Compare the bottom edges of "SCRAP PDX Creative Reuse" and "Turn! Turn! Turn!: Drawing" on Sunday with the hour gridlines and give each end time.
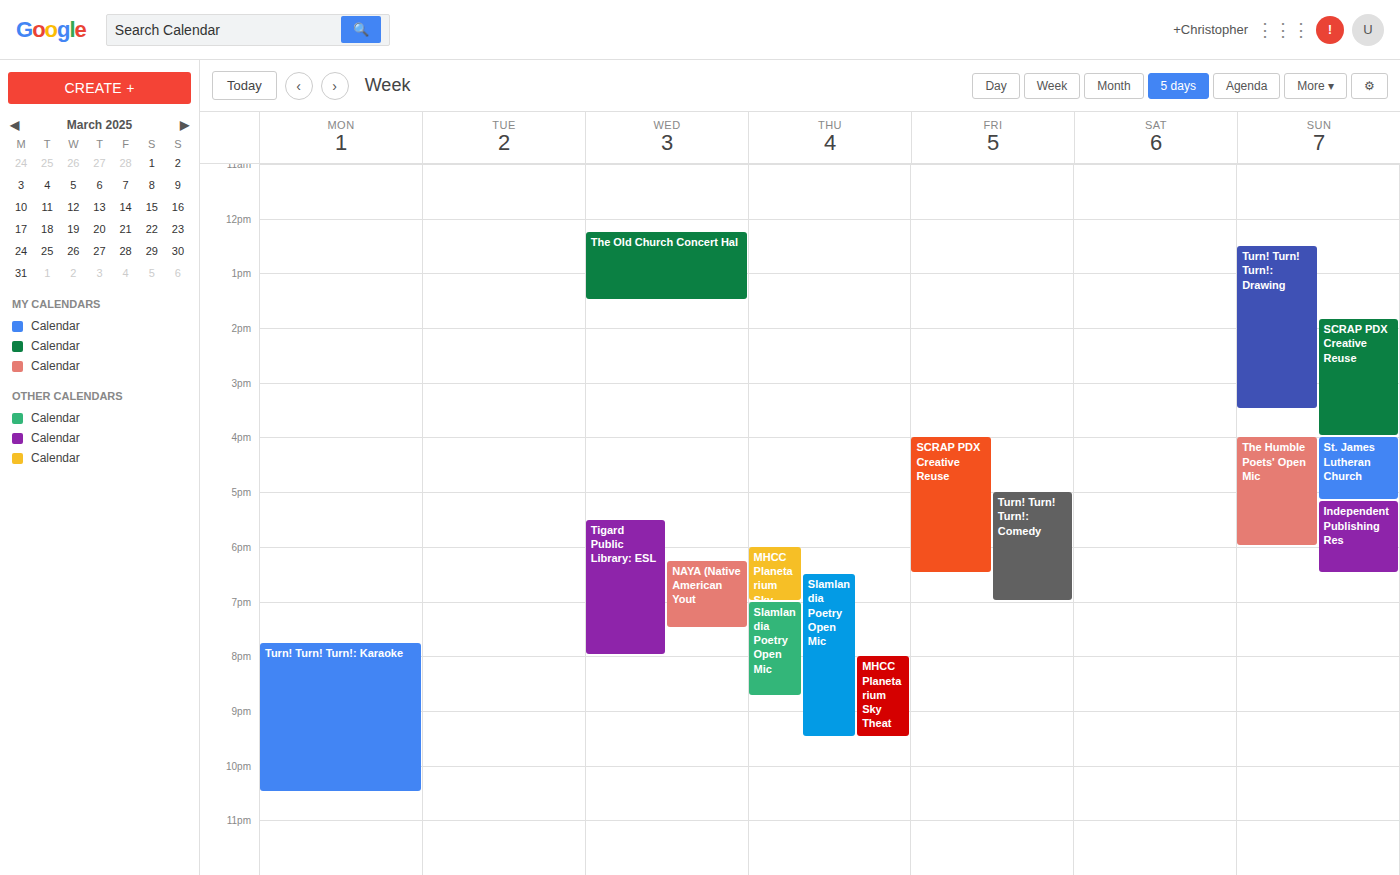
"SCRAP PDX Creative Reuse": 4:00 PM, exactly on the 4 PM line. "Turn! Turn! Turn!: Drawing": 3:30 PM, halfway between the 3 PM and 4 PM lines.